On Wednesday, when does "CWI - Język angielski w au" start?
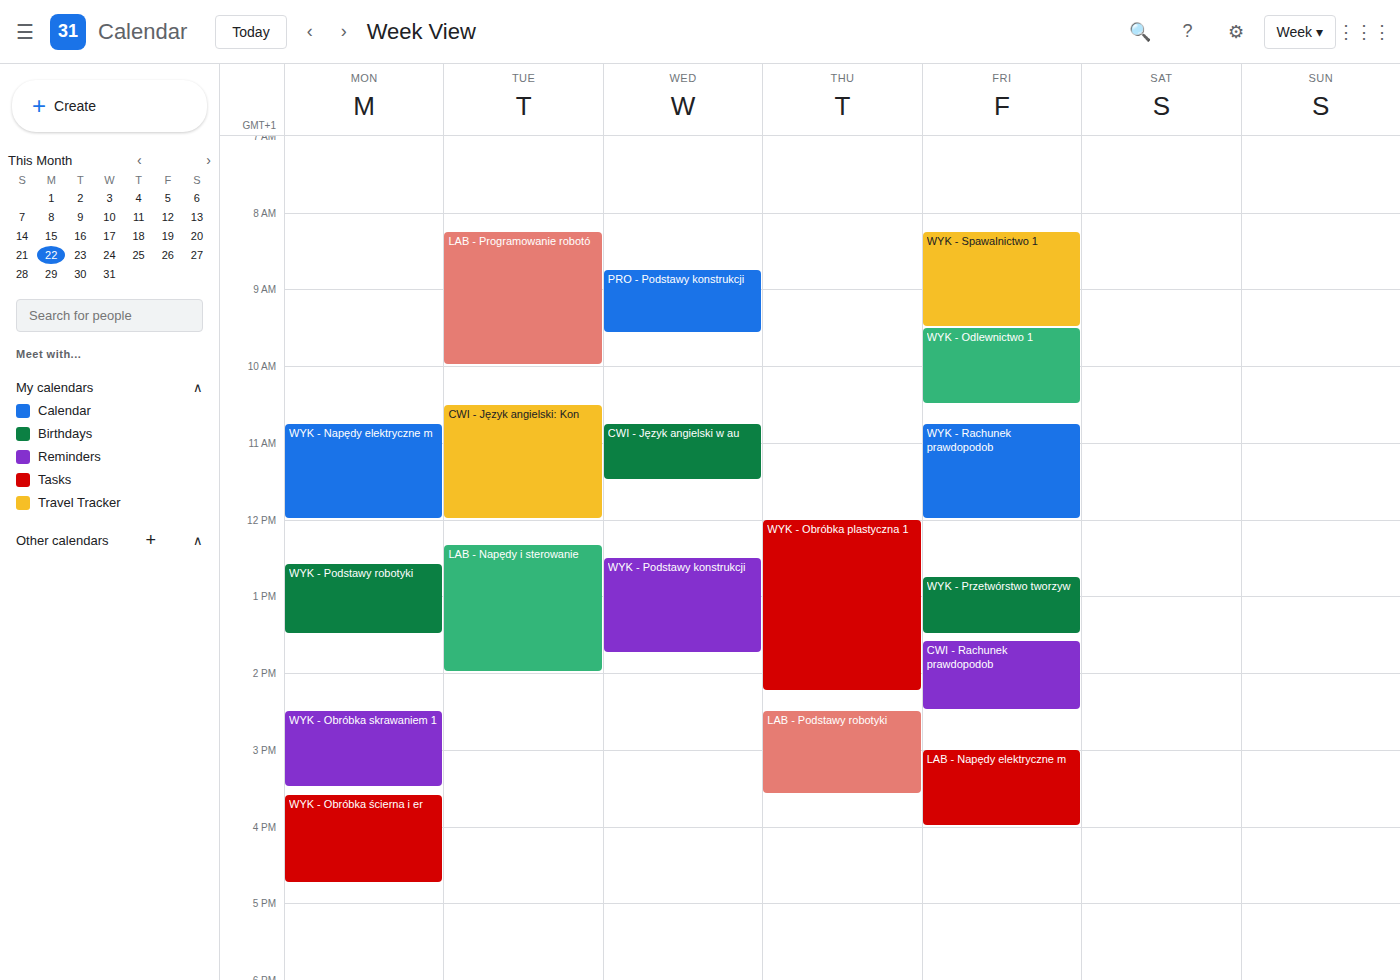
10:45 AM